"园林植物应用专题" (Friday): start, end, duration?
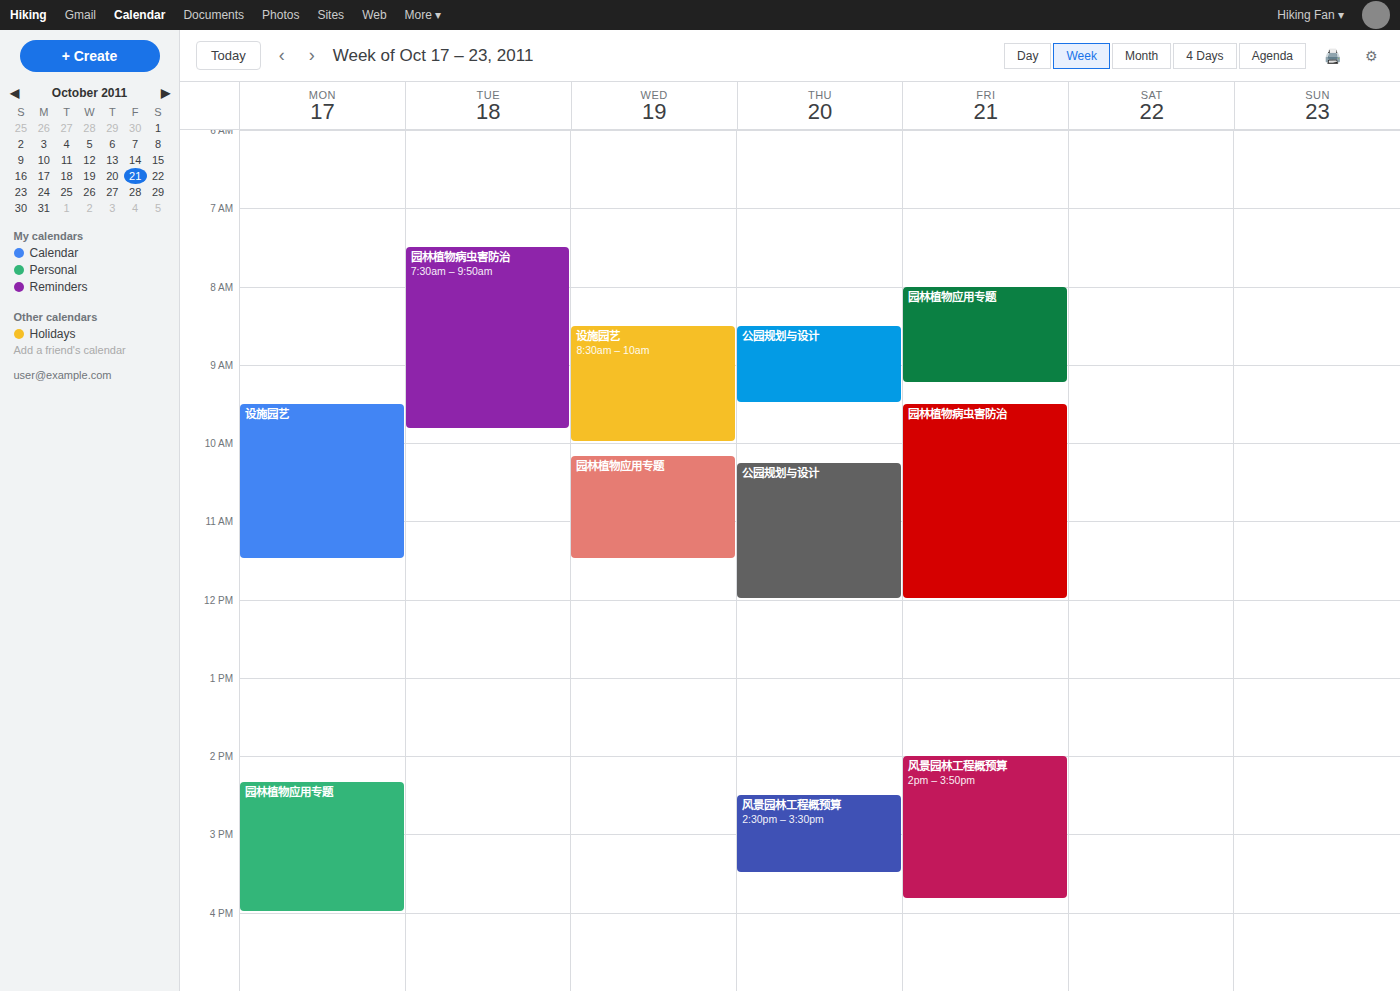
8:00 AM to 9:15 AM, 1 hour 15 minutes